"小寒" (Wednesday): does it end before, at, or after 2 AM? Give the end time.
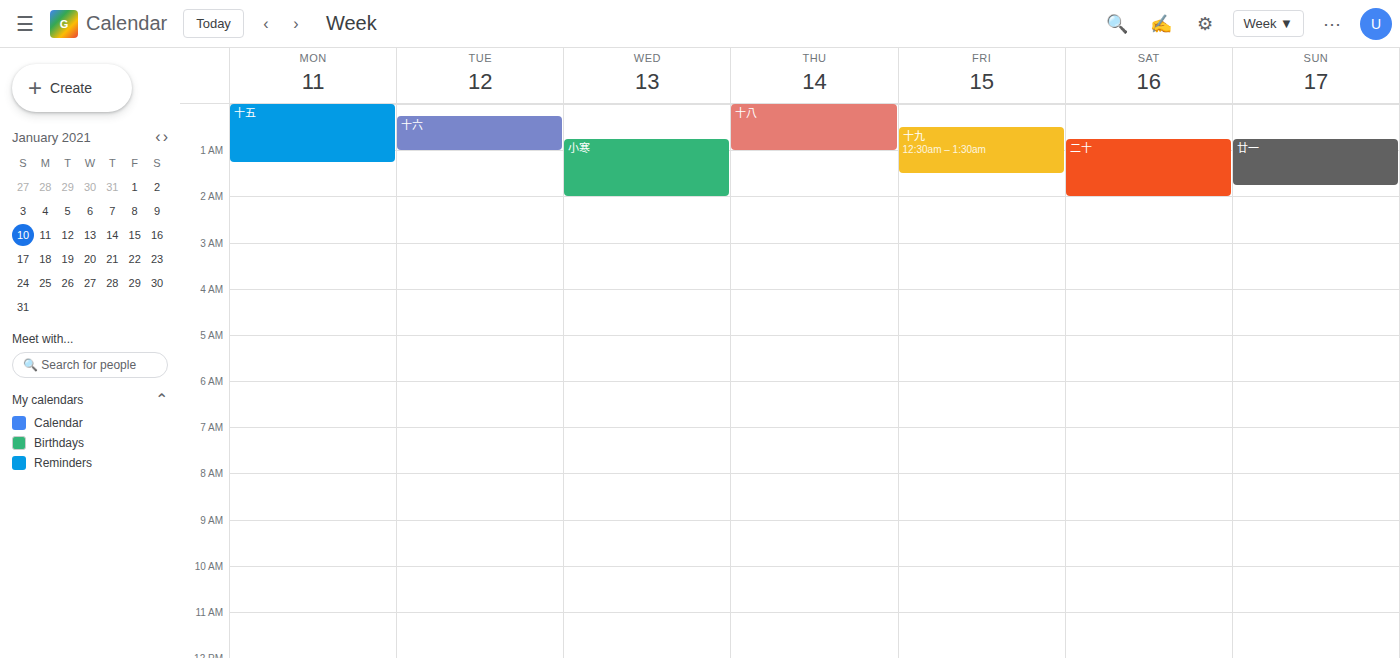
2:00 AM -- exactly at 2 AM, on the 2 AM line.